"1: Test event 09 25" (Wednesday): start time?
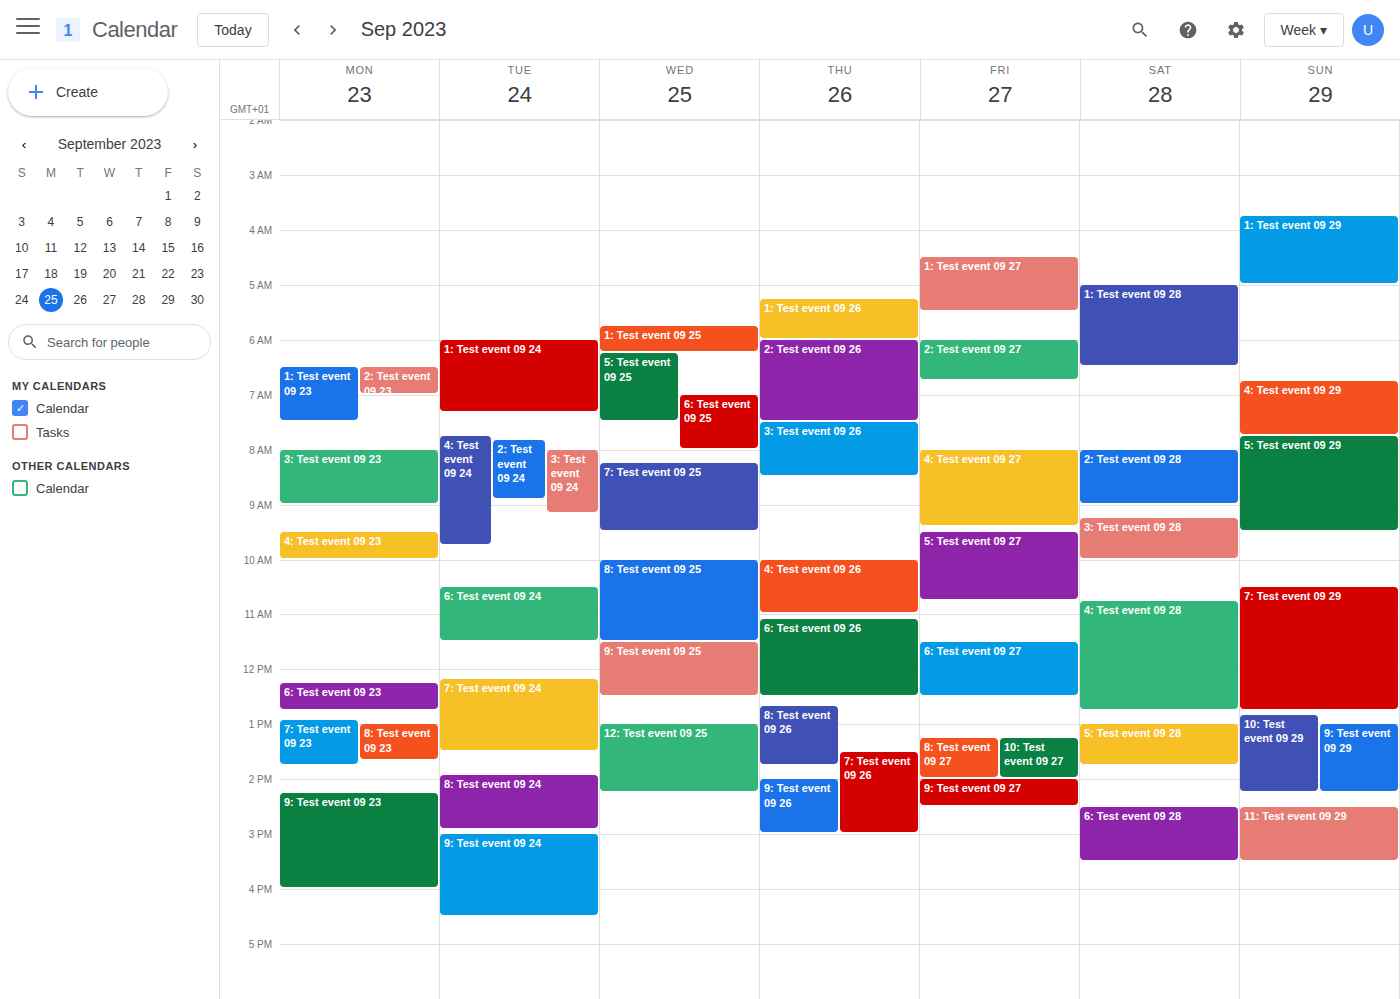
5:45 AM